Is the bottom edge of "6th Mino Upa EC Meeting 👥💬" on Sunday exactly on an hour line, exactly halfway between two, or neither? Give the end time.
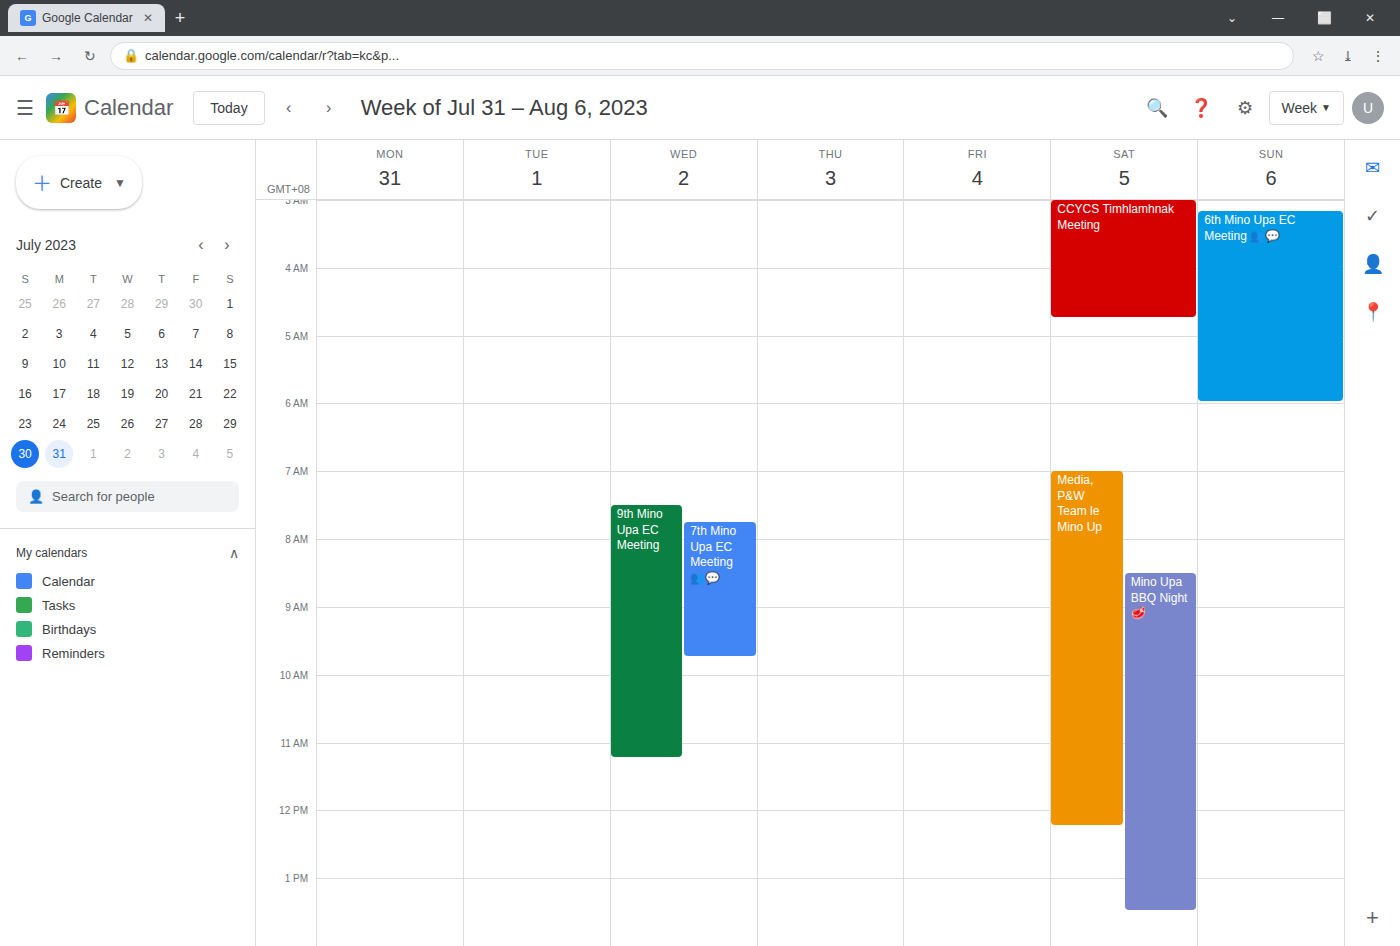
6:00 AM -- exactly on the 6 AM line.